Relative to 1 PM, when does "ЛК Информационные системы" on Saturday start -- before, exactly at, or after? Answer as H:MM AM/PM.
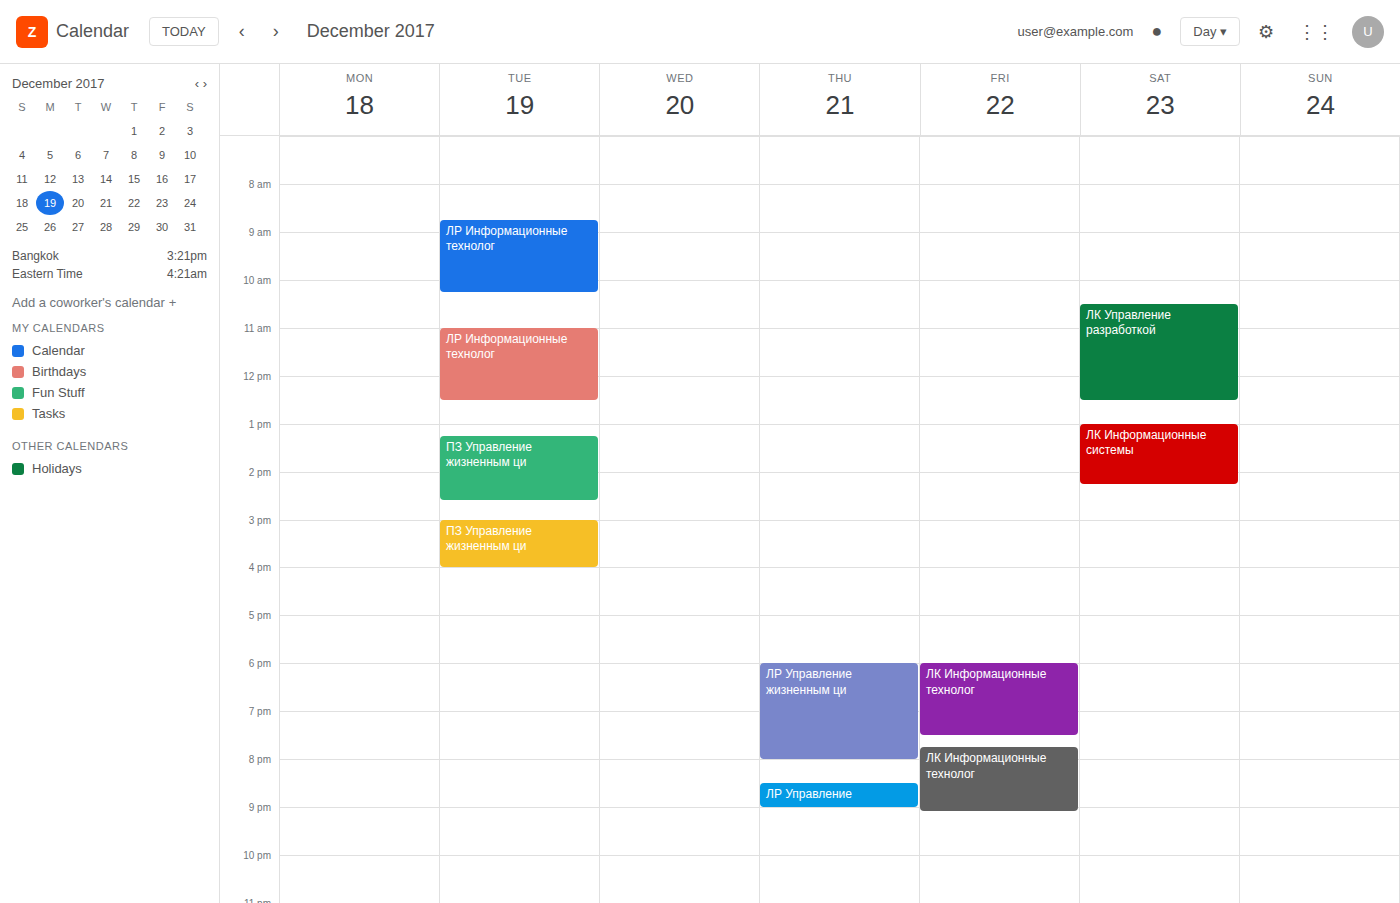
1:00 PM -- exactly at 1 PM, on the 1 PM line.